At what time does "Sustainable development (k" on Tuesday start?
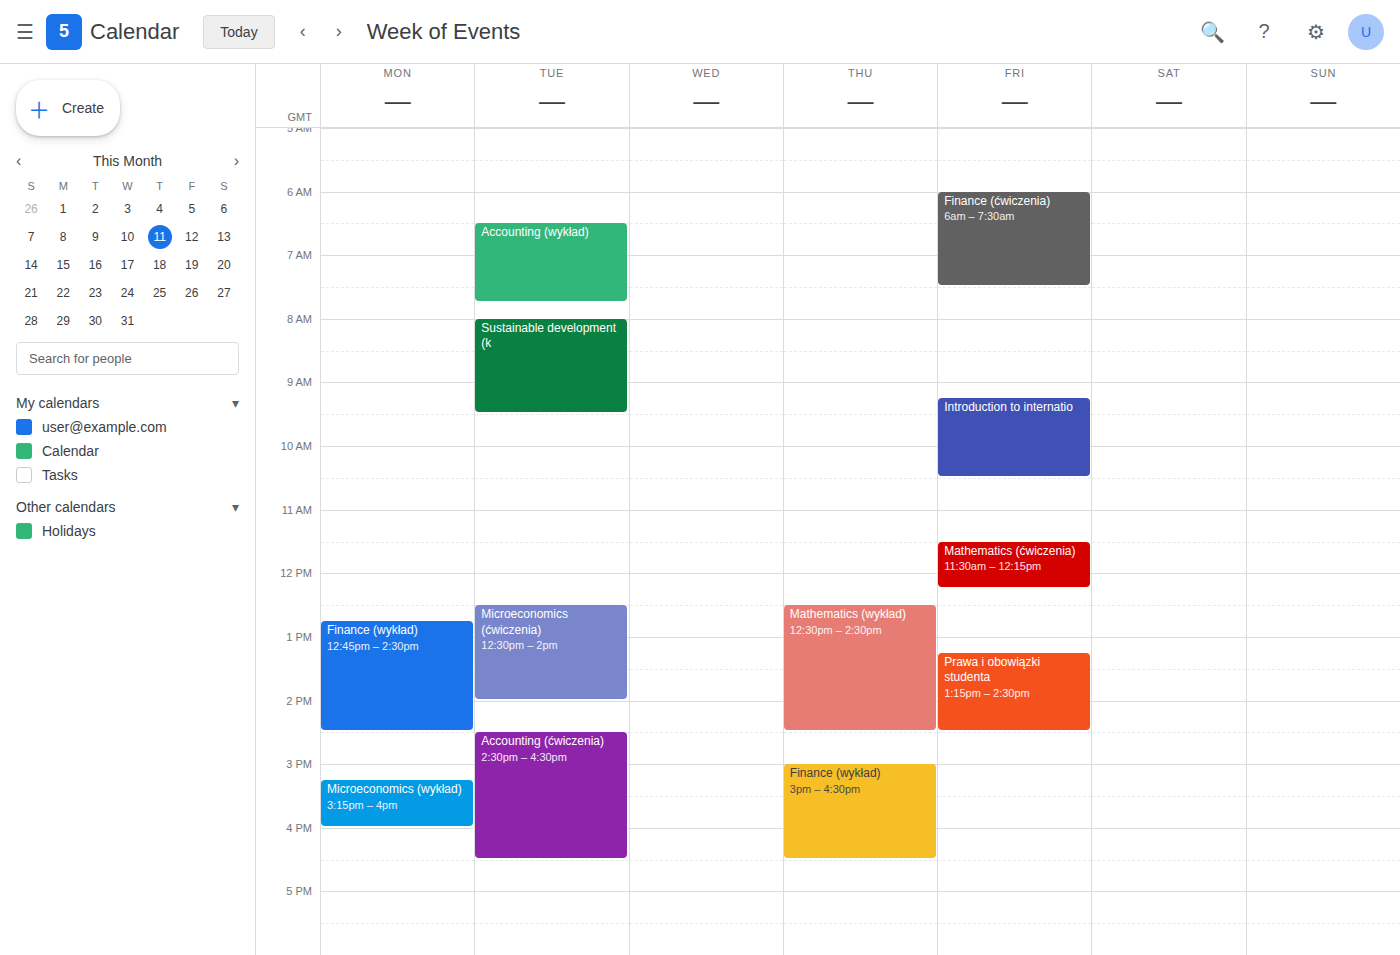
8:00 AM